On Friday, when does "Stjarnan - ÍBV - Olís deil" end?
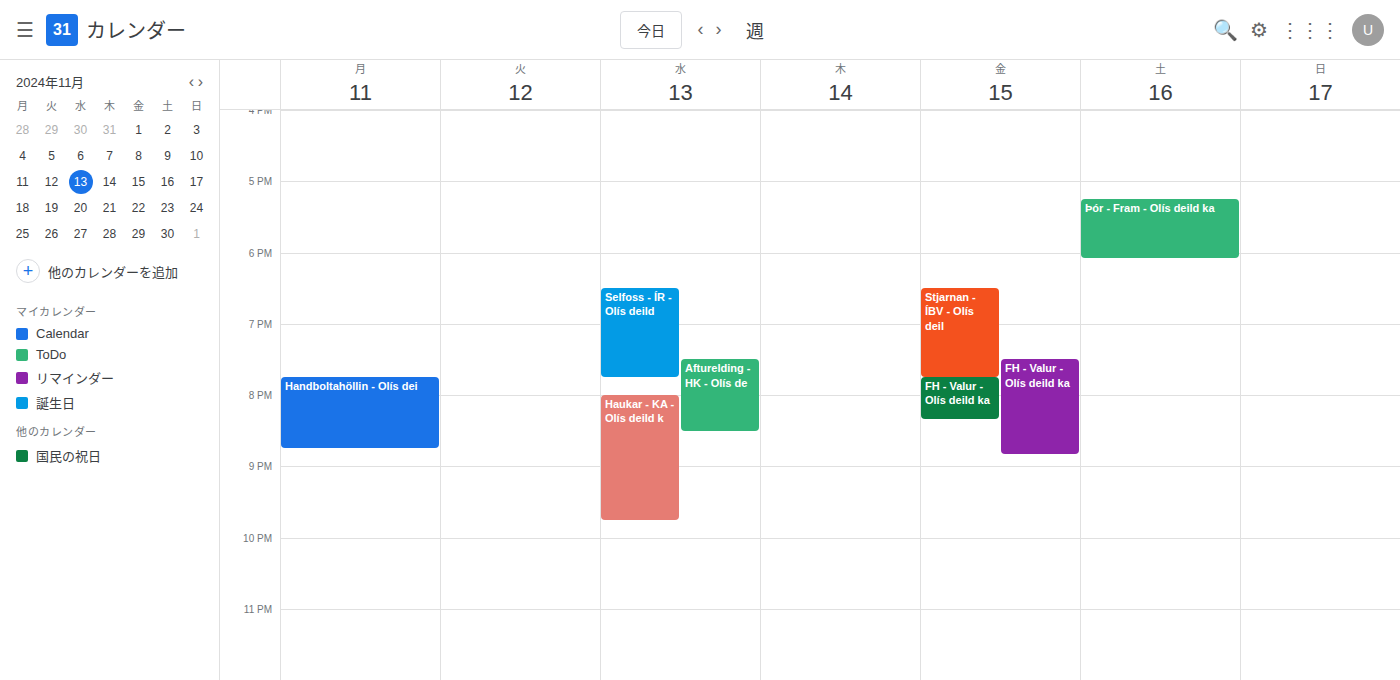
7:45 PM